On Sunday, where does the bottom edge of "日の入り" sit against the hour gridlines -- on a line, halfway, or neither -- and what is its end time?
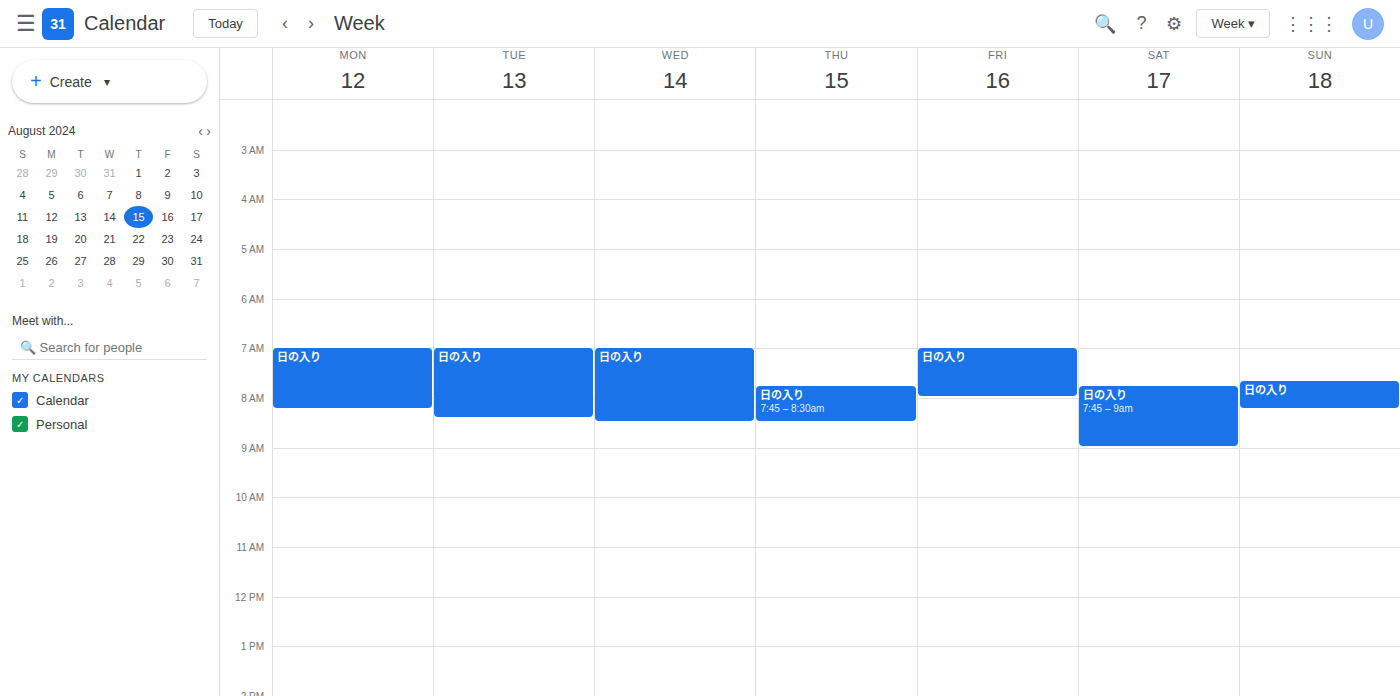
08:15 -- neither: a quarter of the way from the 08:00 line to the 09:00 line.